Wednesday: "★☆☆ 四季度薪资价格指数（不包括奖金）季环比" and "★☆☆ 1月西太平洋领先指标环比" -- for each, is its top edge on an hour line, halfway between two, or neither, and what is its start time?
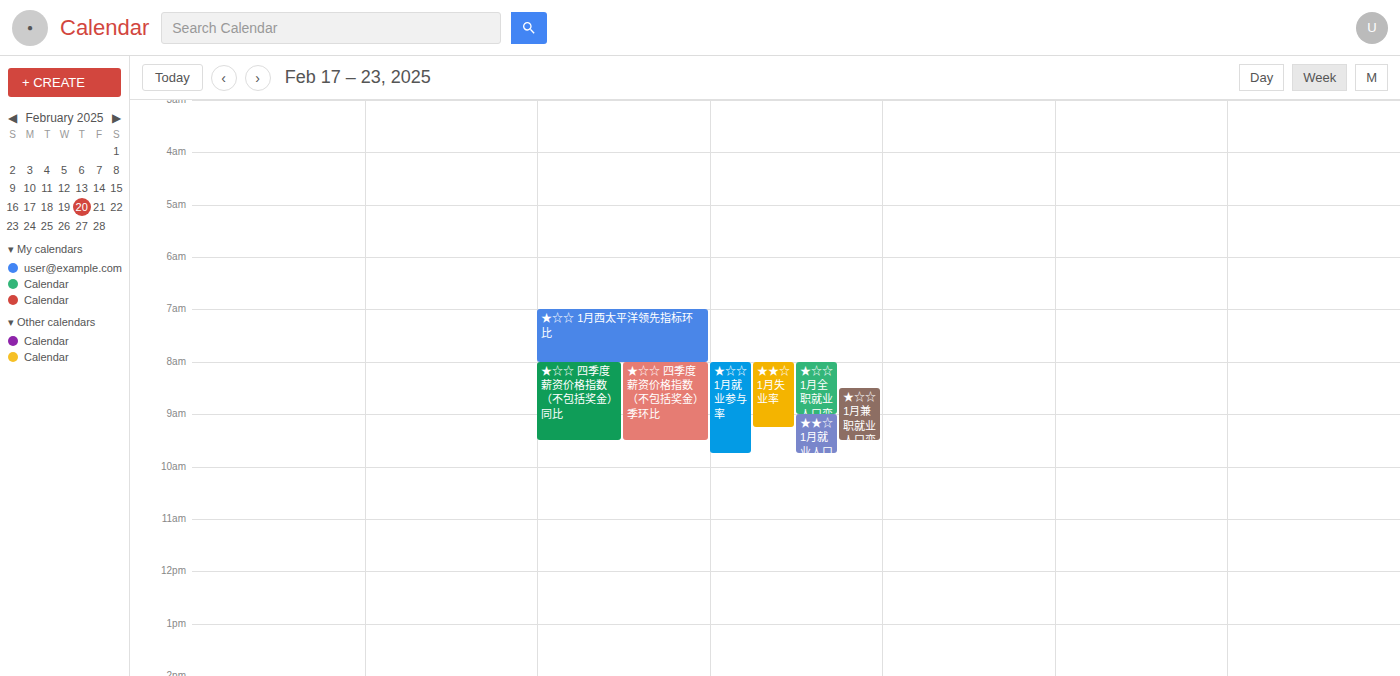
"★☆☆ 四季度薪资价格指数（不包括奖金）季环比": 8:00 AM, exactly on the 8 AM line. "★☆☆ 1月西太平洋领先指标环比": 7:00 AM, exactly on the 7 AM line.